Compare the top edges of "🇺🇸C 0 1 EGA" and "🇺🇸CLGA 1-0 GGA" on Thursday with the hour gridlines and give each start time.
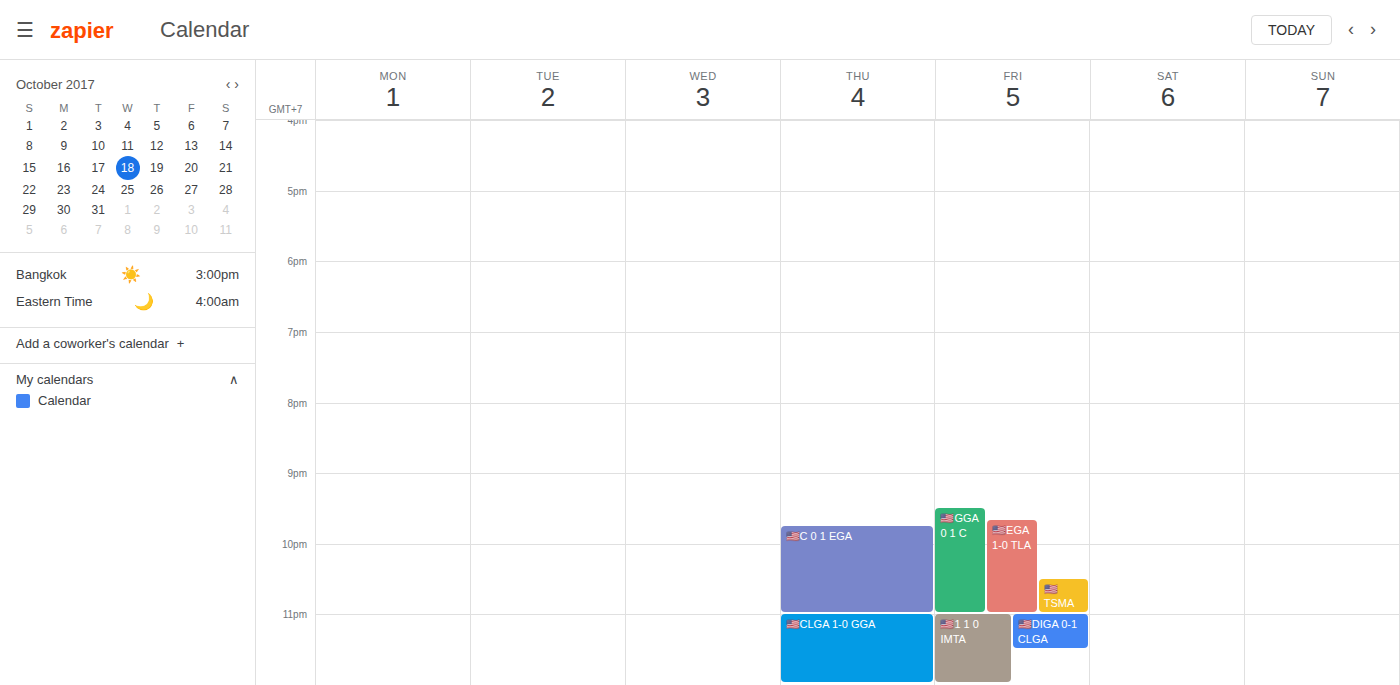
"🇺🇸C 0 1 EGA": 9:45 PM, neither: three quarters of the way from the 9 PM line to the 10 PM line. "🇺🇸CLGA 1-0 GGA": 11:00 PM, exactly on the 11 PM line.